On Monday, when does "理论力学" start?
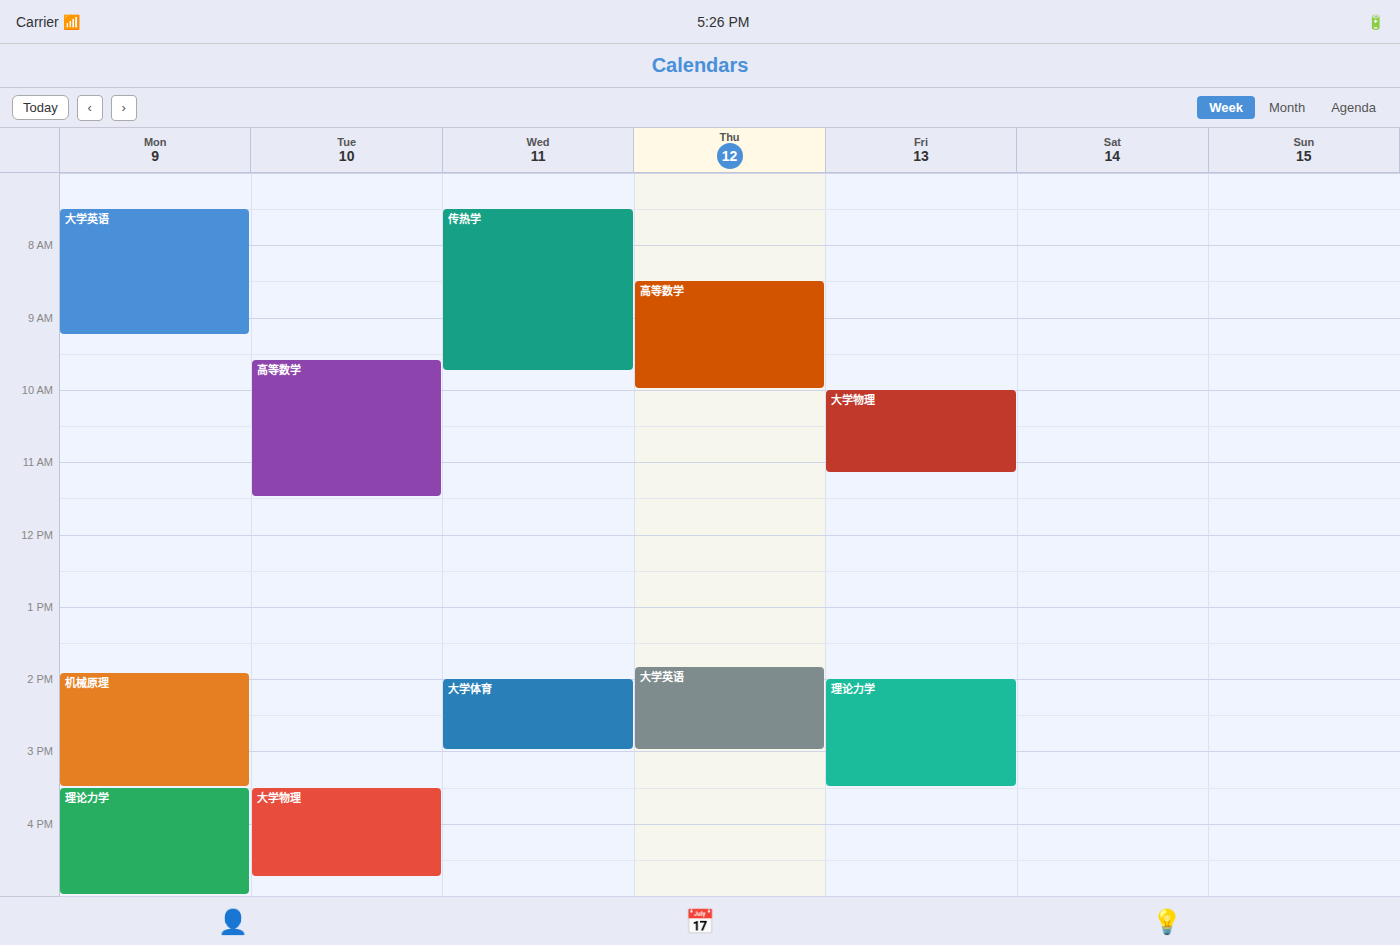
15:30